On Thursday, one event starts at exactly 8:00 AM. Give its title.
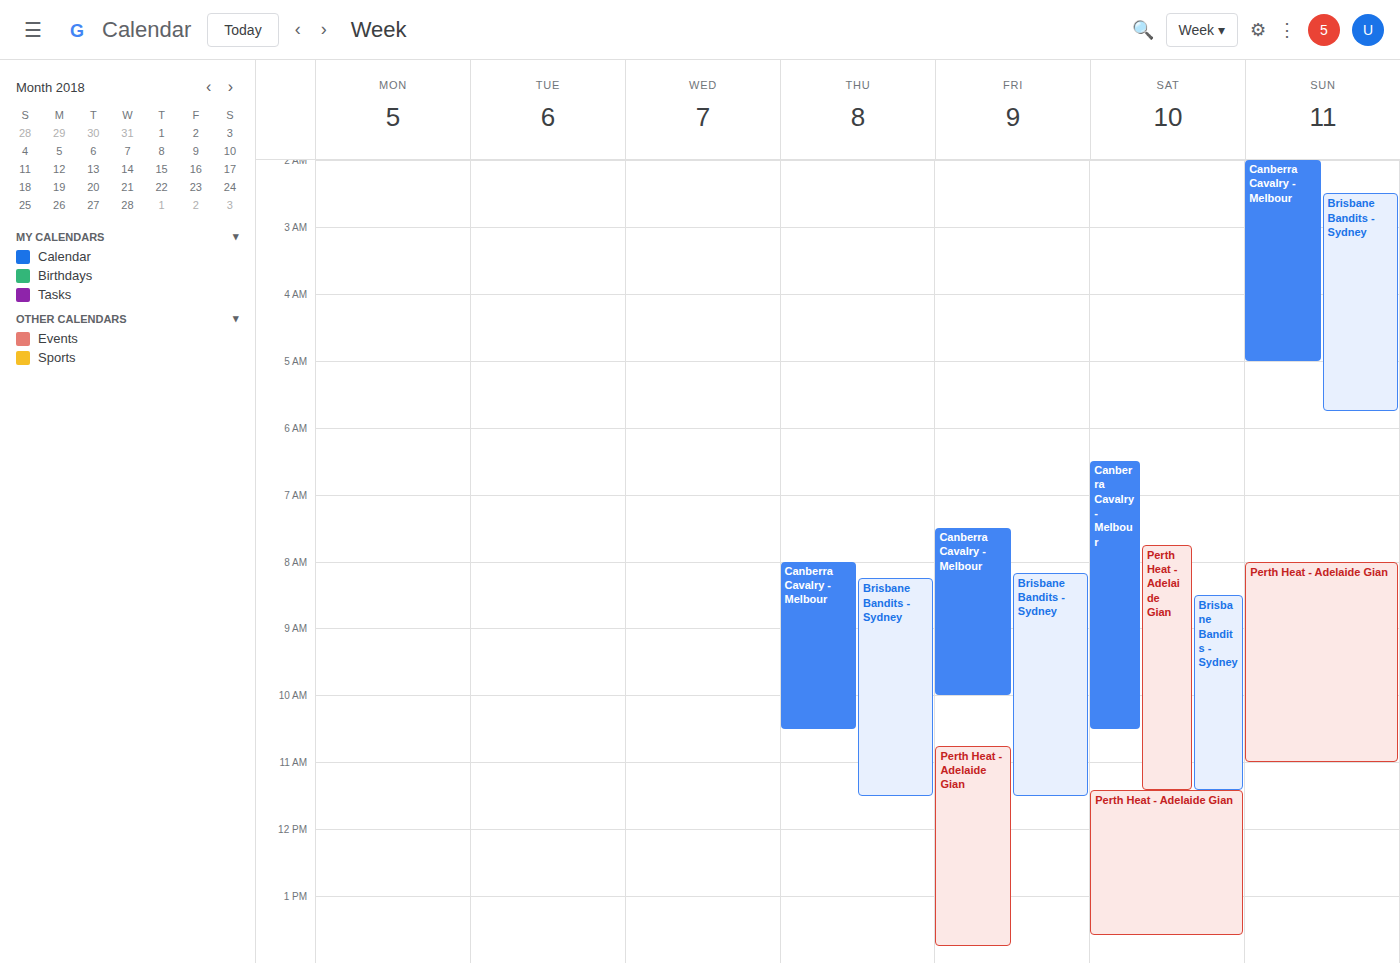
"Canberra Cavalry - Melbour"